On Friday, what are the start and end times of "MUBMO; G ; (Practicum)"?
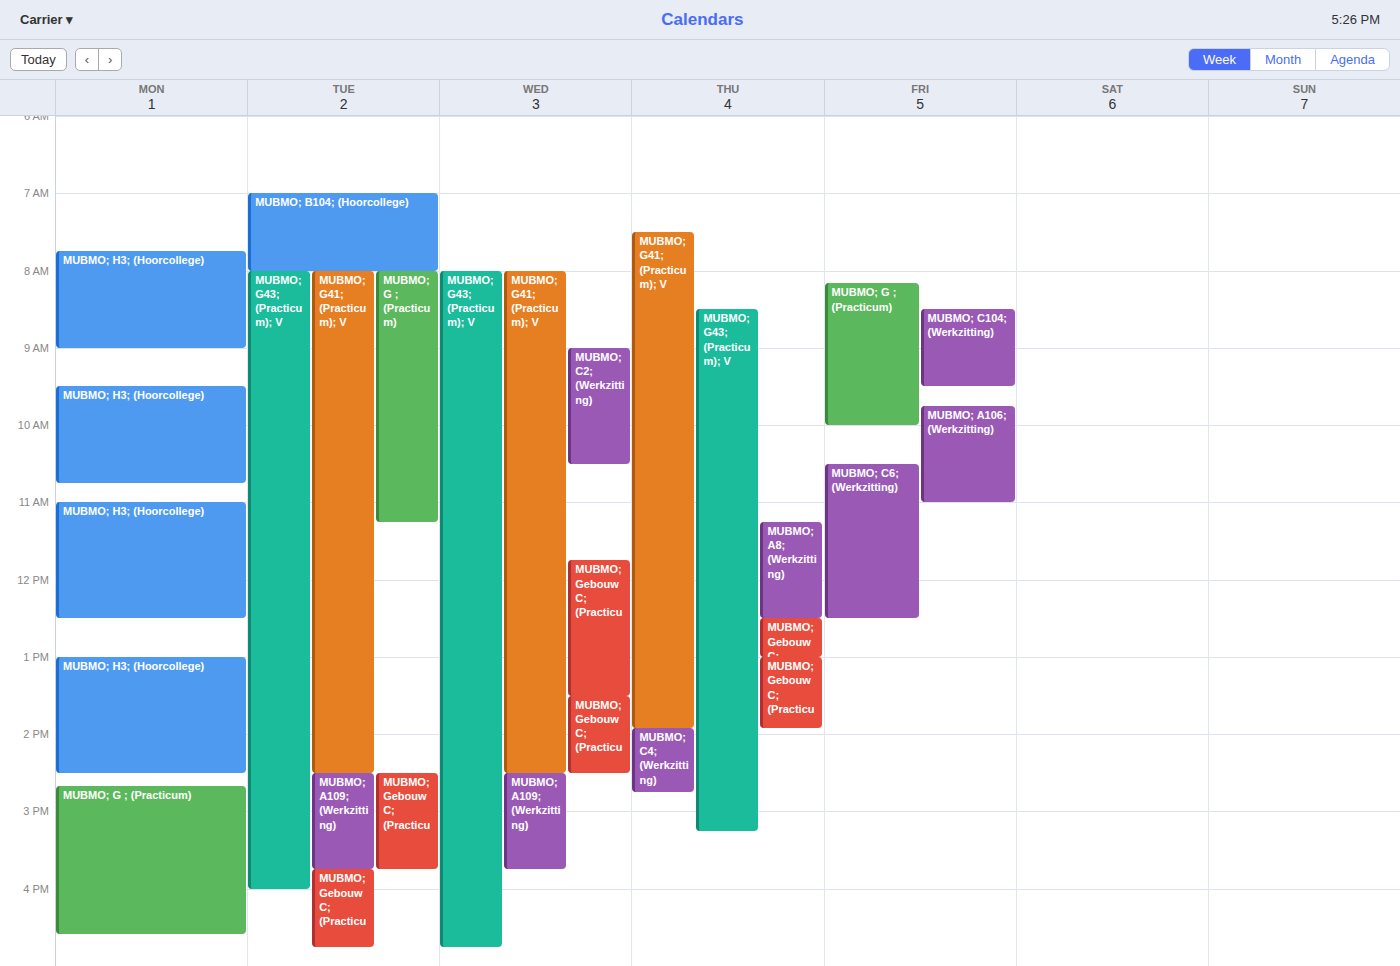
8:10 AM to 10:00 AM